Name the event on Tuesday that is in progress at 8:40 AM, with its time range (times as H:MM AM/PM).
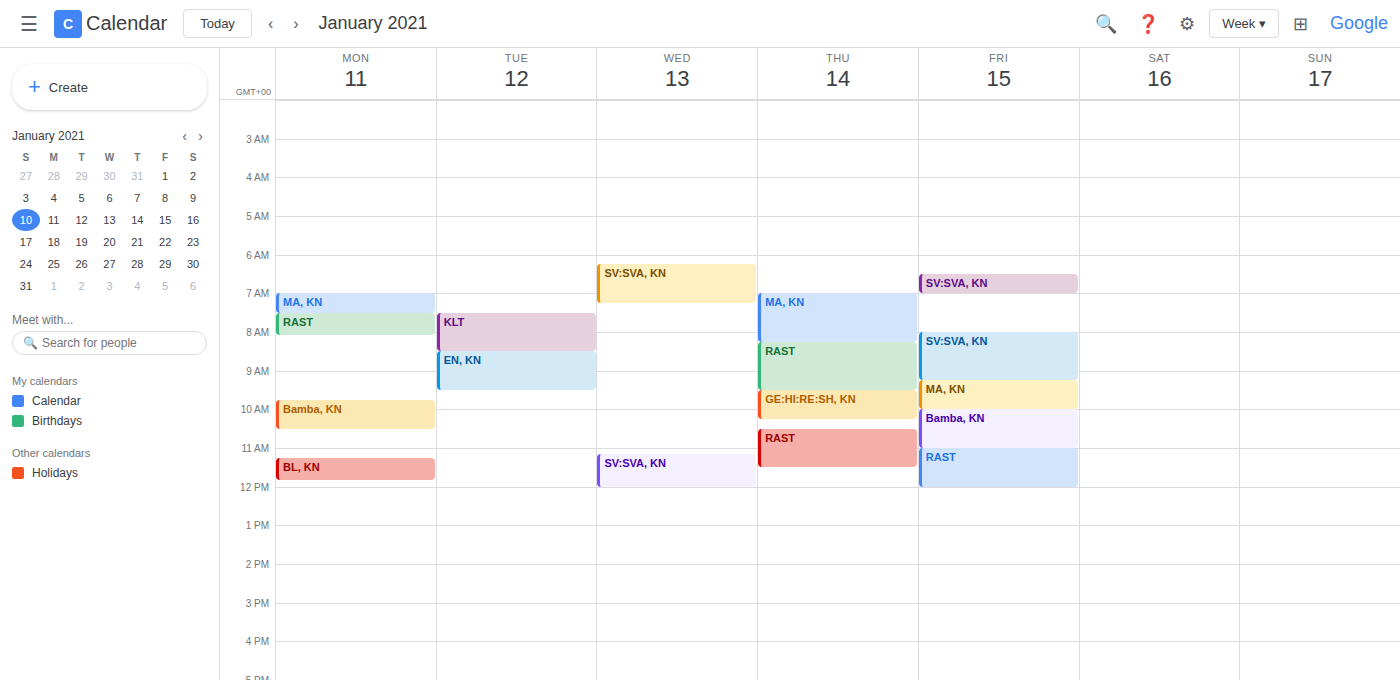
"EN, KN", 8:30 AM to 9:30 AM